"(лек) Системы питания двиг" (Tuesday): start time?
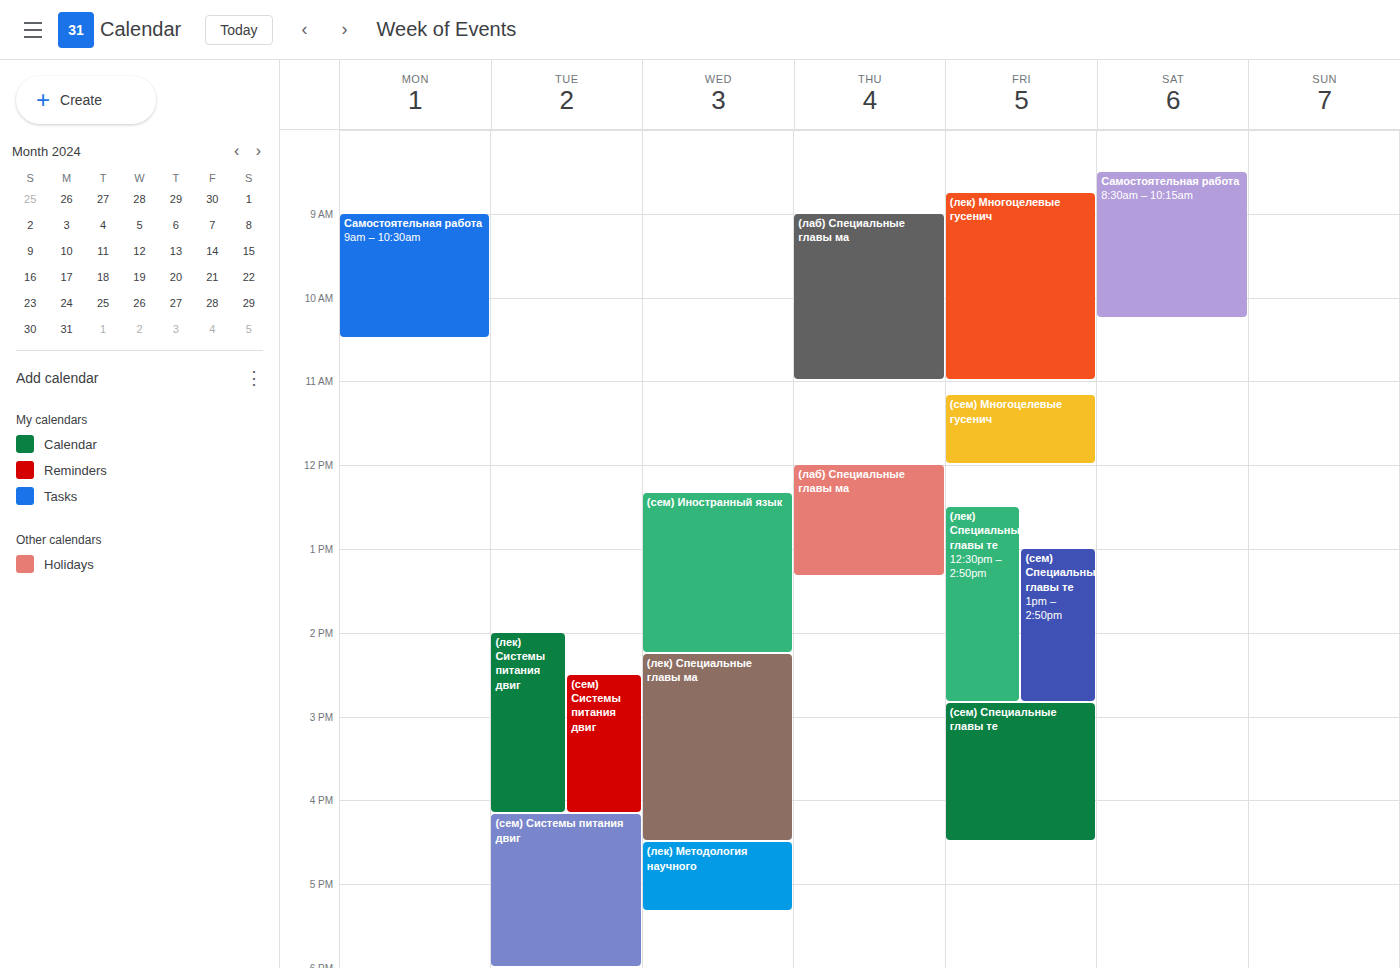
2:00 PM